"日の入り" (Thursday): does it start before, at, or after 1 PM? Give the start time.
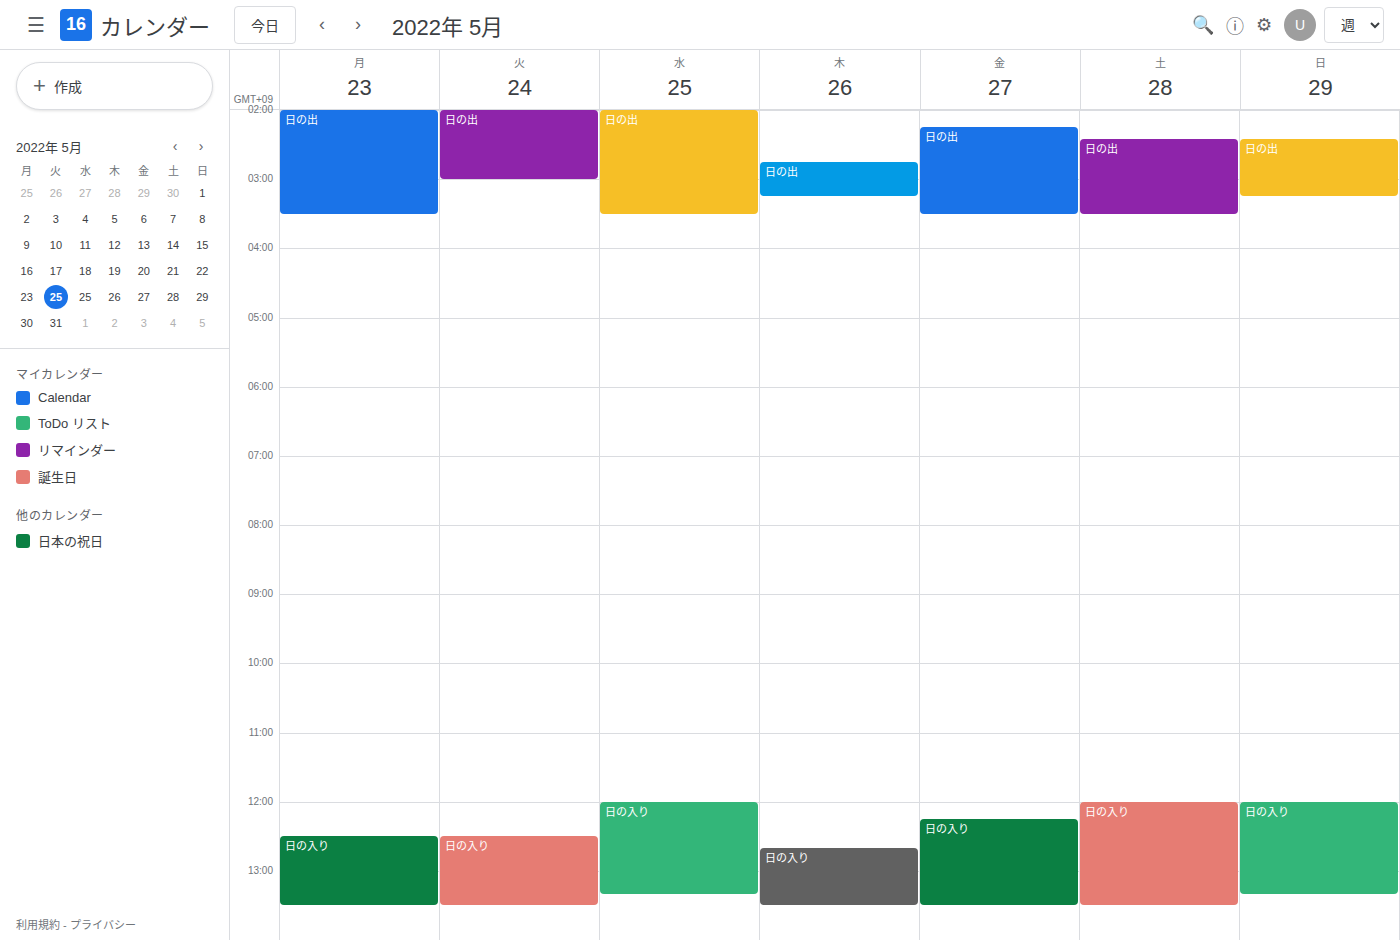
12:40 PM -- before 1 PM, 20 minutes above the 1 PM line.